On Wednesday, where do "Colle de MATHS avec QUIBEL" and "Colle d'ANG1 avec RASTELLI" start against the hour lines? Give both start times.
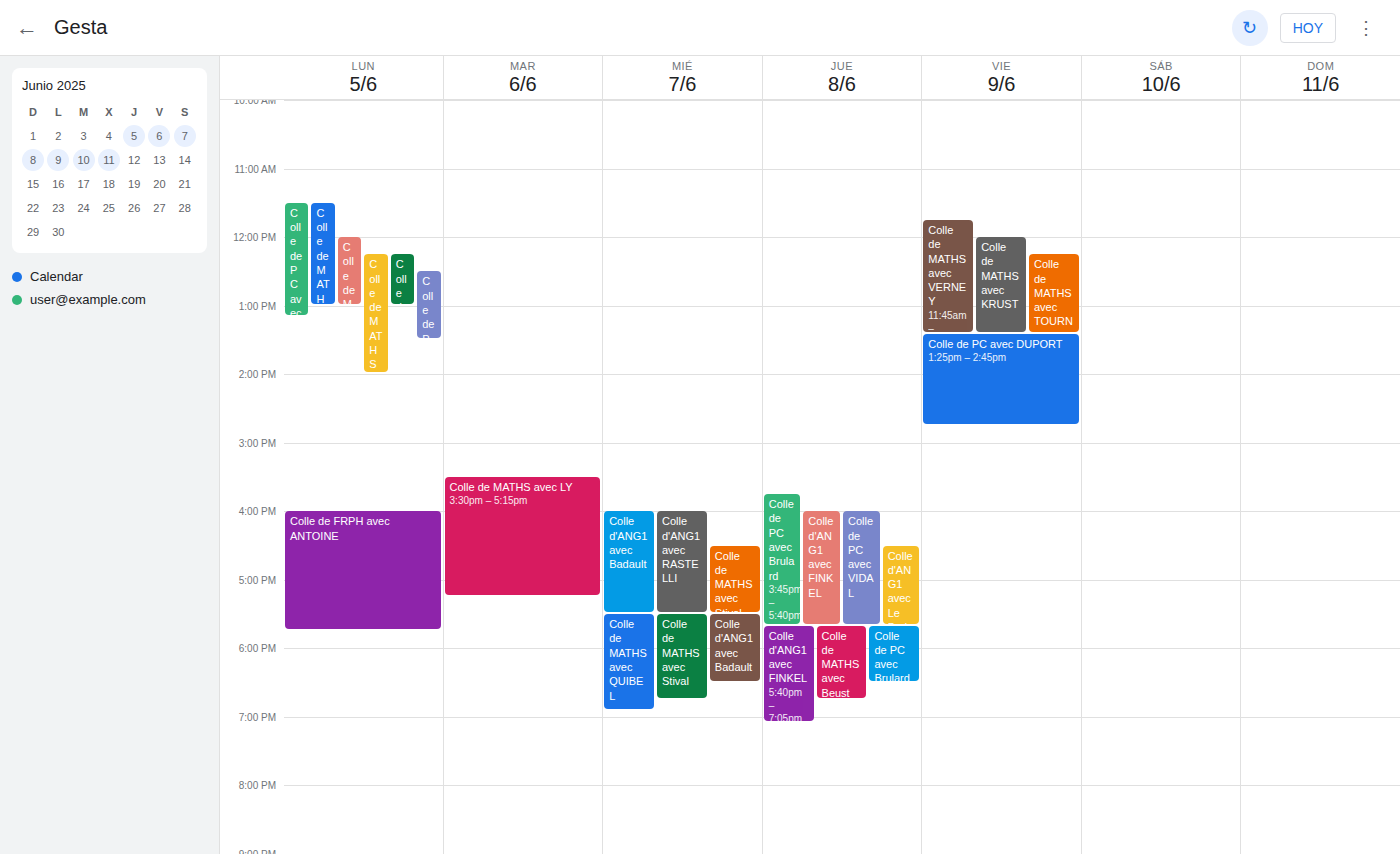
"Colle de MATHS avec QUIBEL": 5:30 PM, halfway between the 5 PM and 6 PM lines. "Colle d'ANG1 avec RASTELLI": 4:00 PM, exactly on the 4 PM line.